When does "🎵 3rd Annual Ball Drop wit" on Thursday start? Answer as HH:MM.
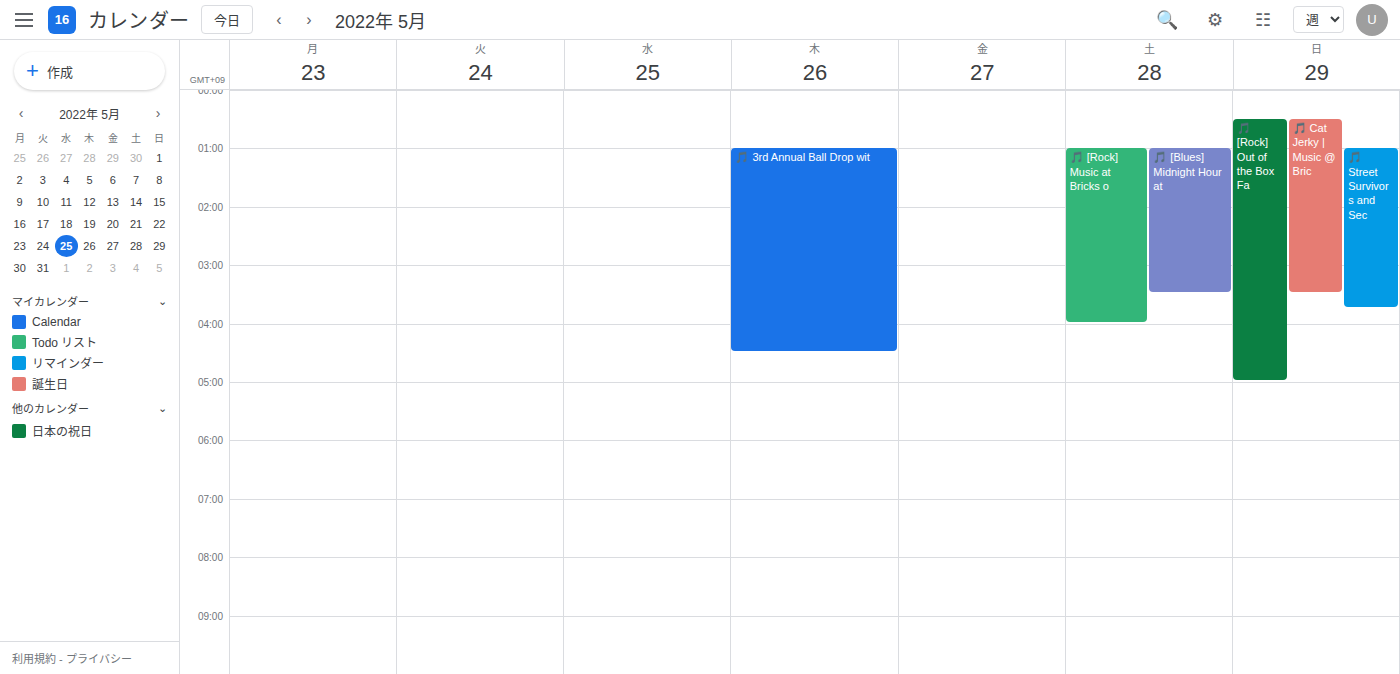
01:00